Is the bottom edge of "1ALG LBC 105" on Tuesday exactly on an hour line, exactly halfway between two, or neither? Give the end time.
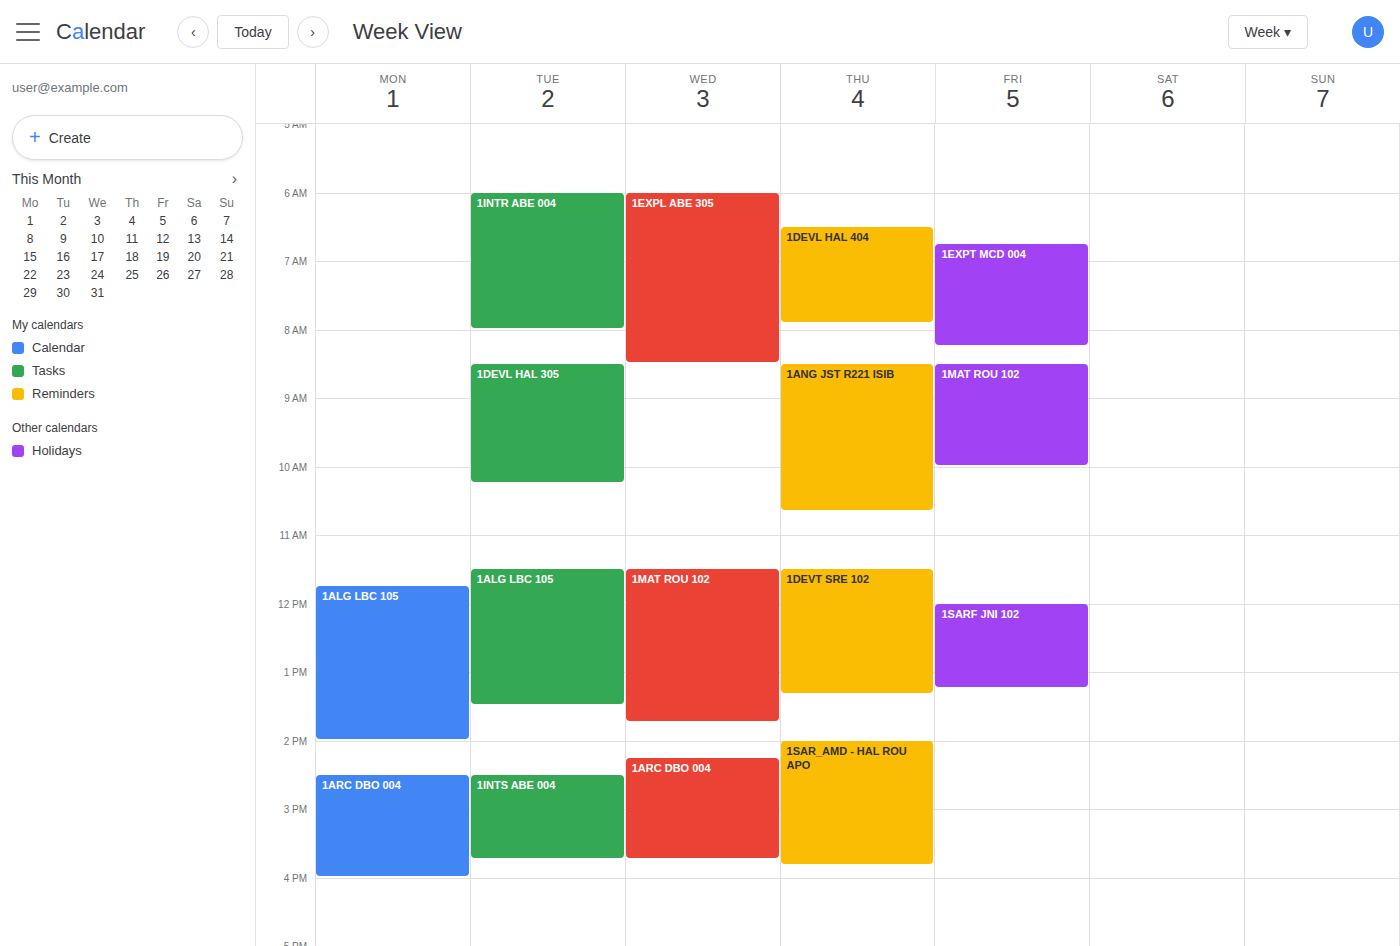
1:30 PM -- halfway between the 1 PM and 2 PM lines.